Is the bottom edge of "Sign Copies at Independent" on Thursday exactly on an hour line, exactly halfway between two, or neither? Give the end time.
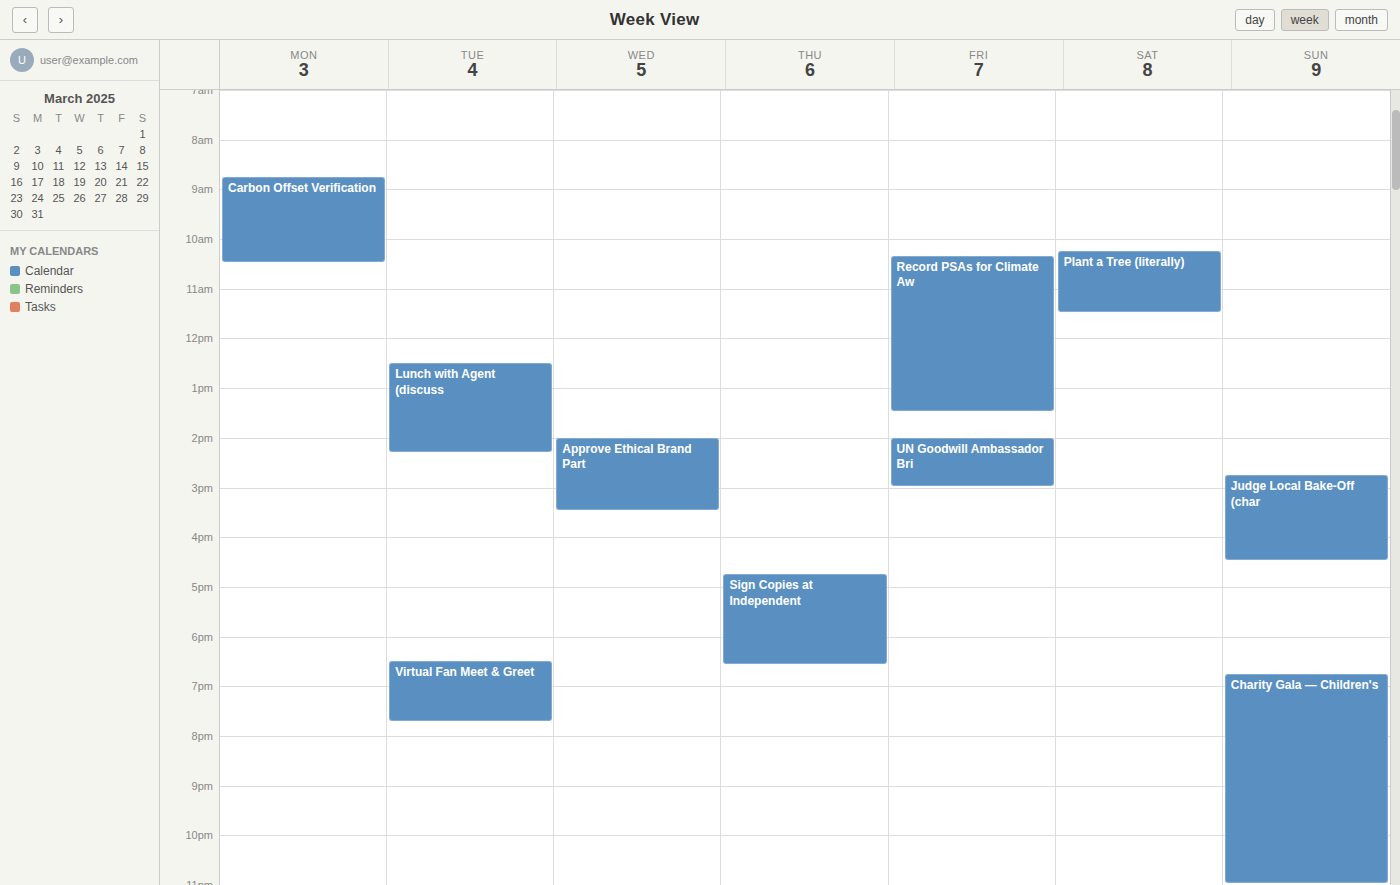
6:35 PM -- neither: 35 minutes below the 6 PM line and 25 minutes above the 7 PM line.